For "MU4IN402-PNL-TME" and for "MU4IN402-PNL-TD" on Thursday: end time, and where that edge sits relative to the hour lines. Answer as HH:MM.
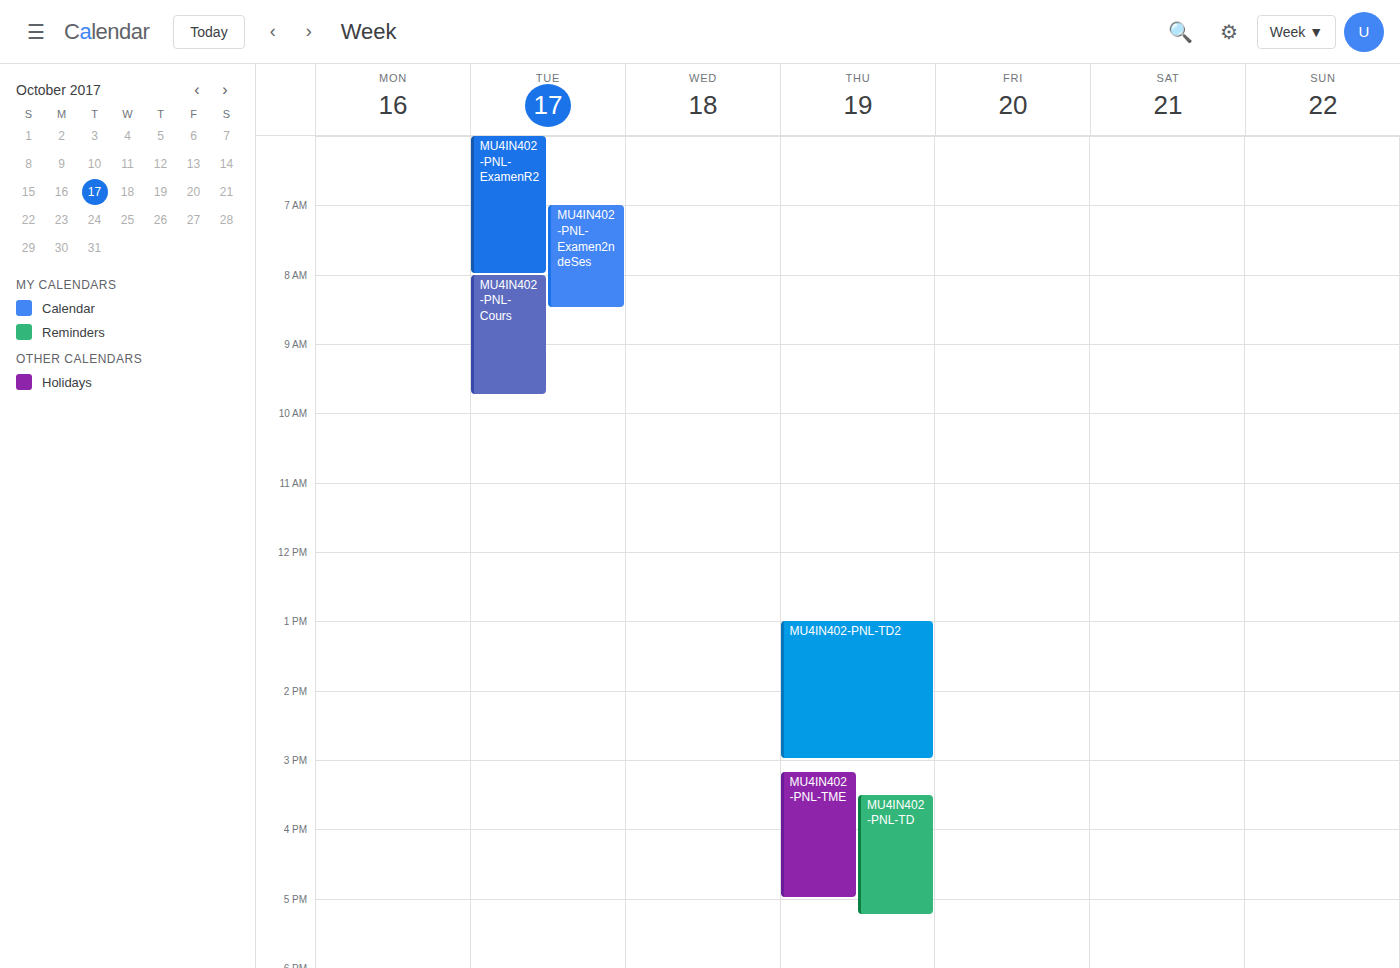
"MU4IN402-PNL-TME": 17:00, exactly on the 17:00 line. "MU4IN402-PNL-TD": 17:15, neither: a quarter of the way from the 17:00 line to the 18:00 line.